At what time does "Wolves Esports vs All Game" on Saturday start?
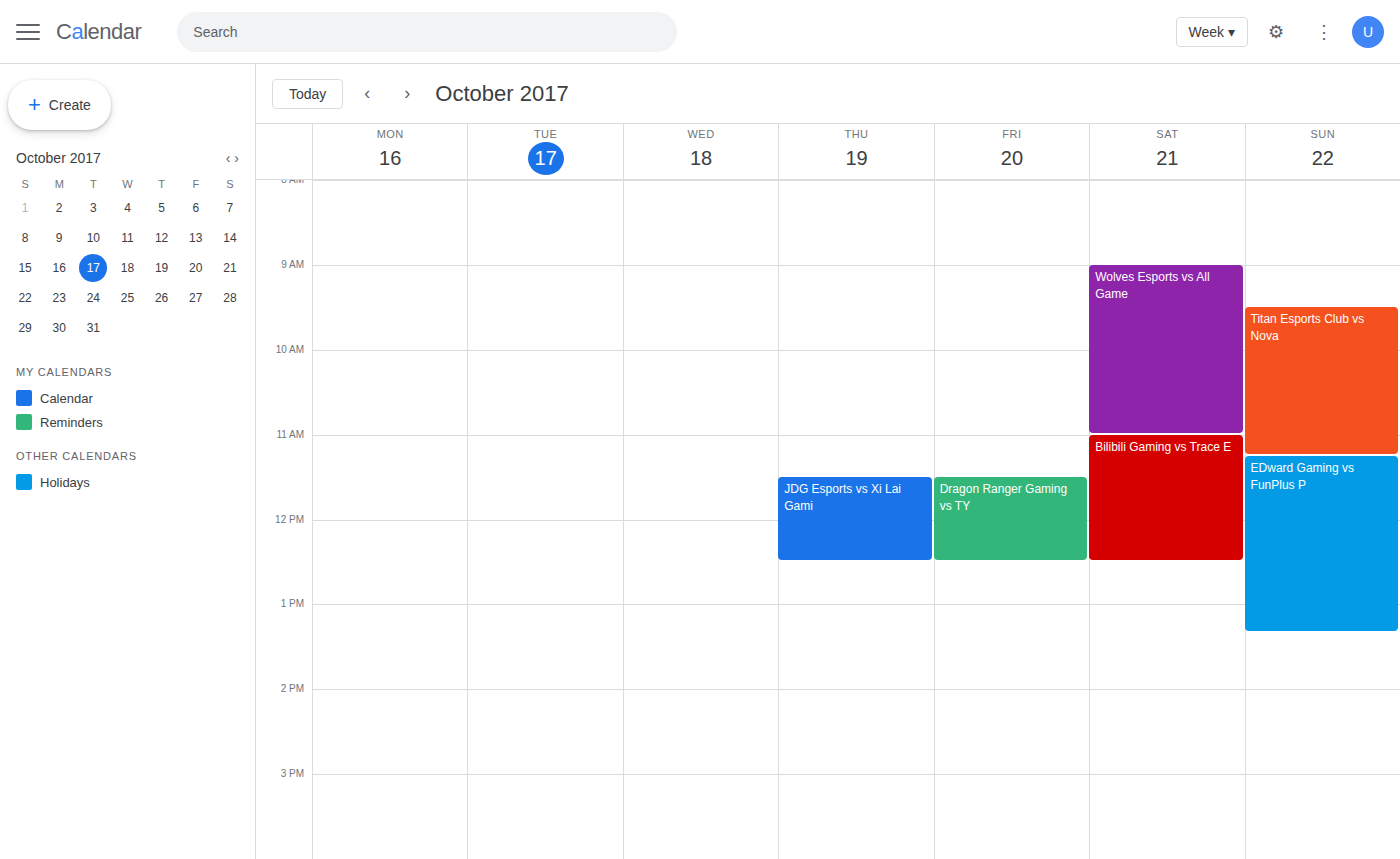
9:00 AM